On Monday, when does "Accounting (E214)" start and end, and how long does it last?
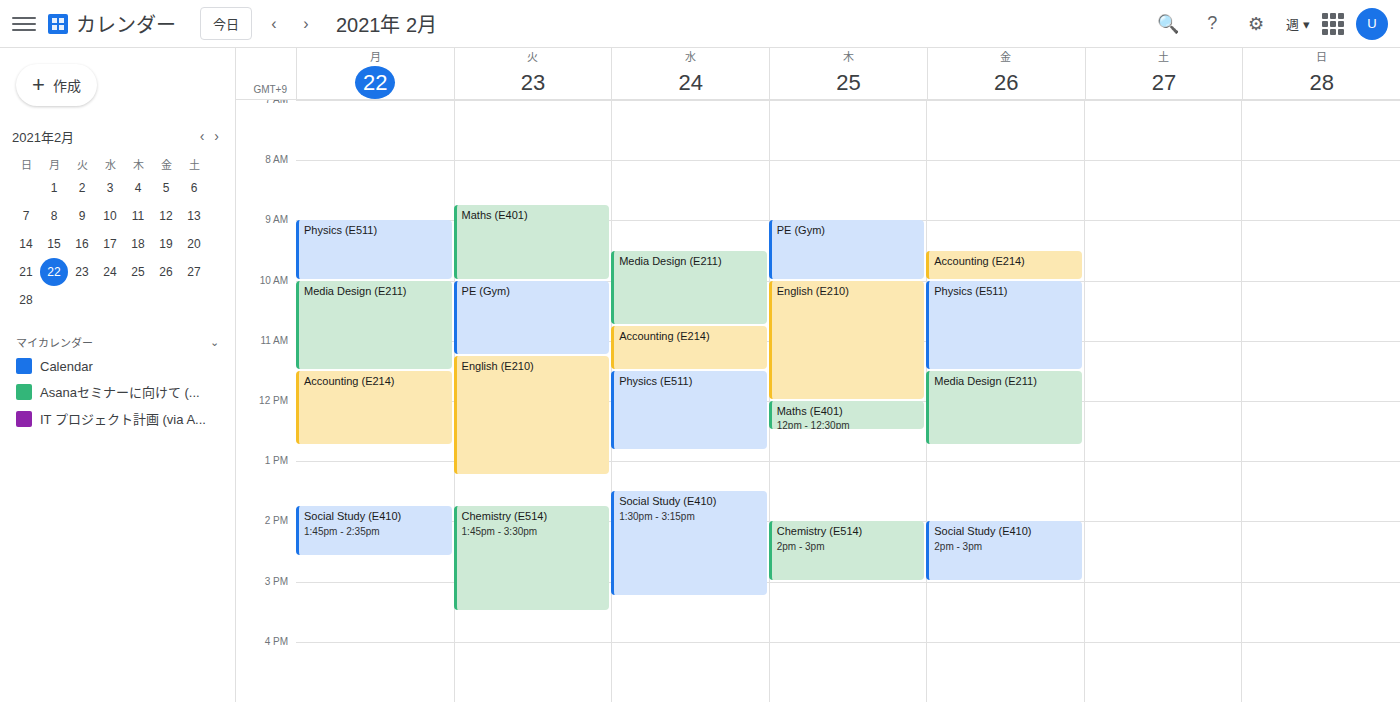
11:30 AM to 12:45 PM, 1 hour 15 minutes